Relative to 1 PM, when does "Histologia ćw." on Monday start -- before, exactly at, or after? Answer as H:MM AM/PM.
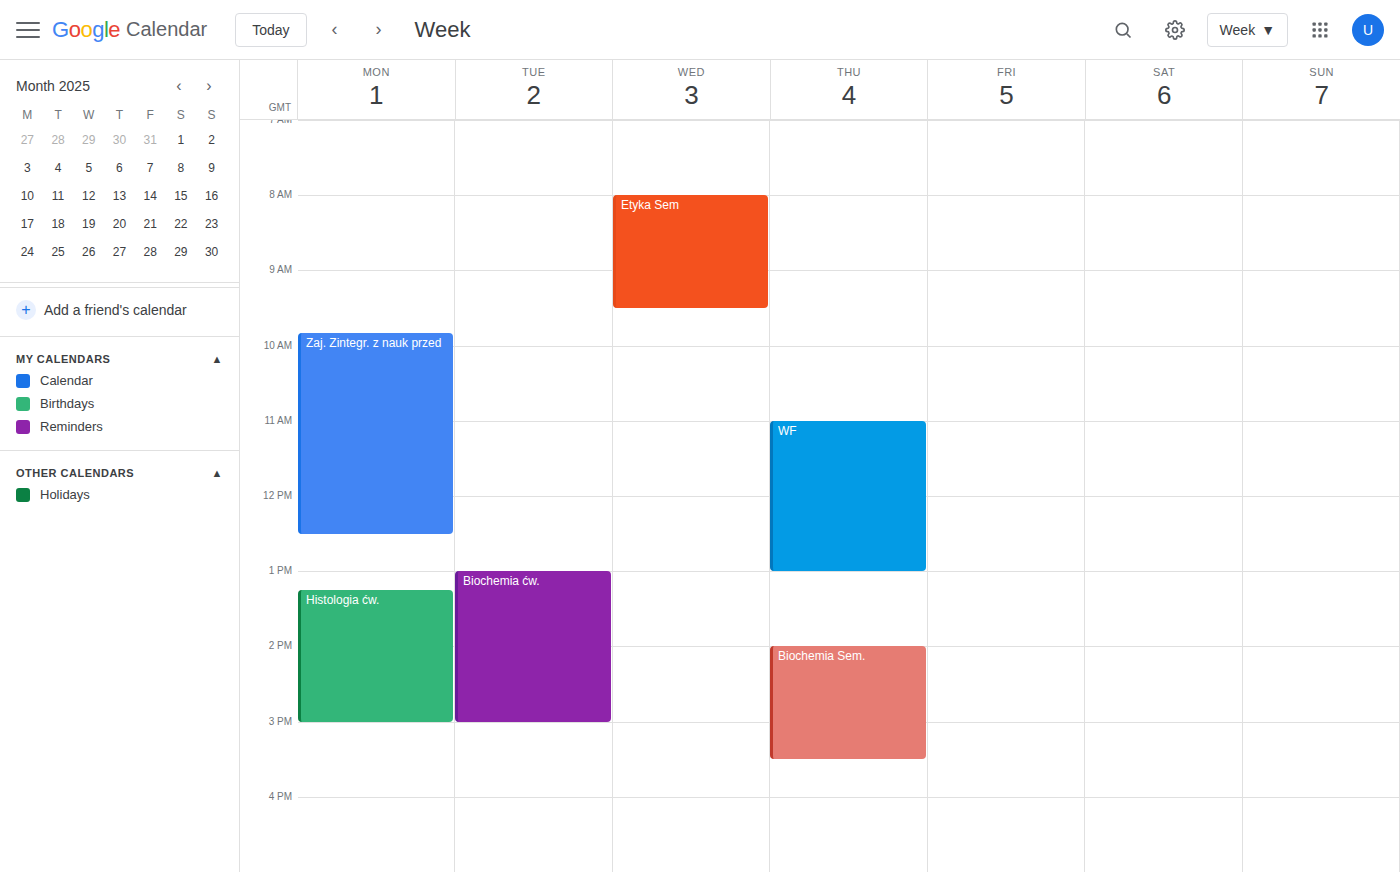
1:15 PM -- after 1 PM, 15 minutes below the 1 PM line.